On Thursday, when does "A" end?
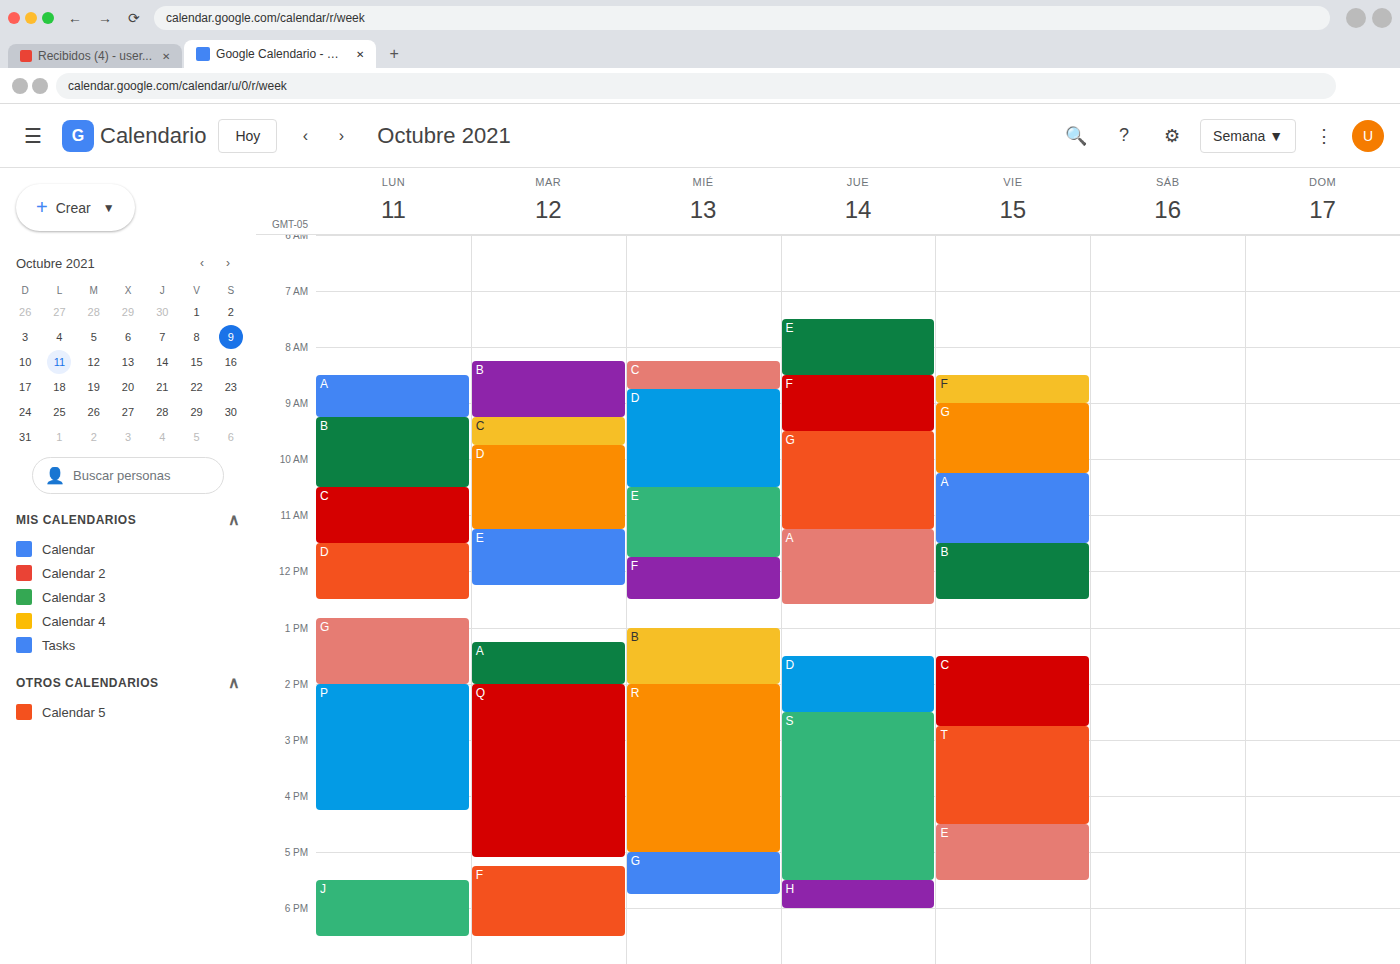
12:35